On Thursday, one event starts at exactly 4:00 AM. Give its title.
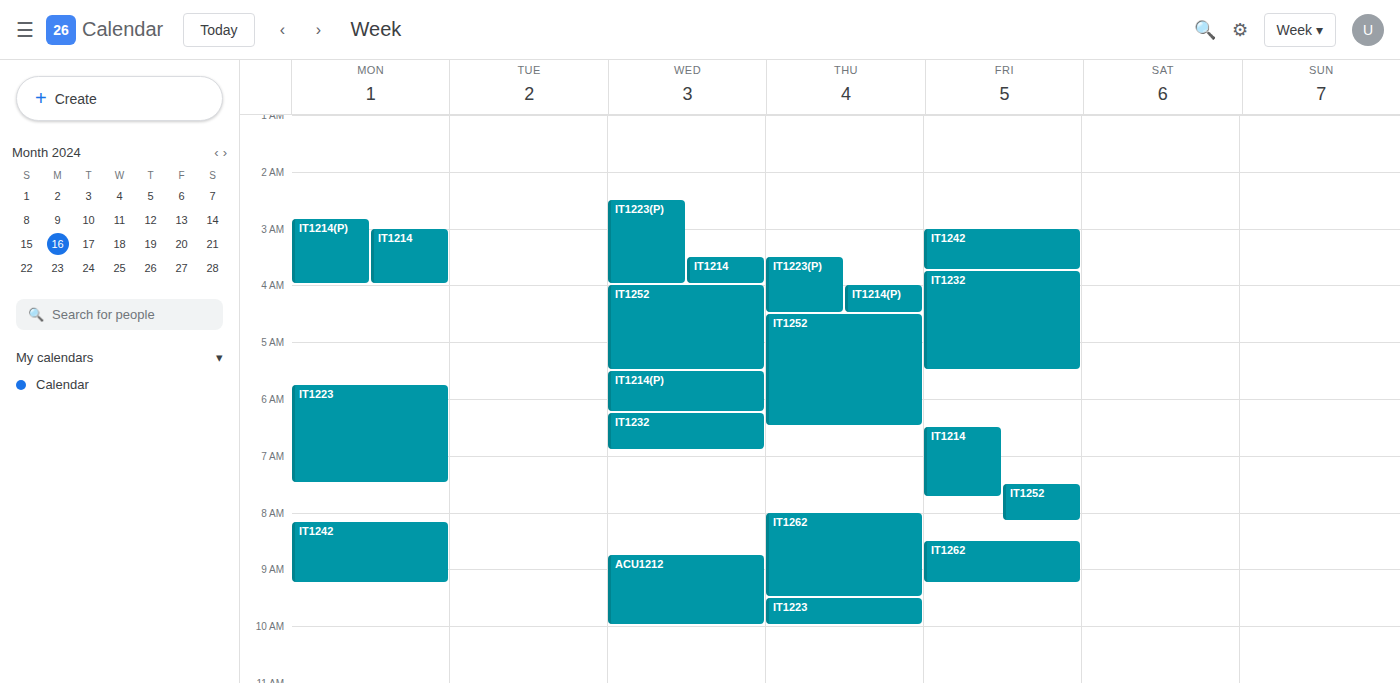
"IT1214(P)"